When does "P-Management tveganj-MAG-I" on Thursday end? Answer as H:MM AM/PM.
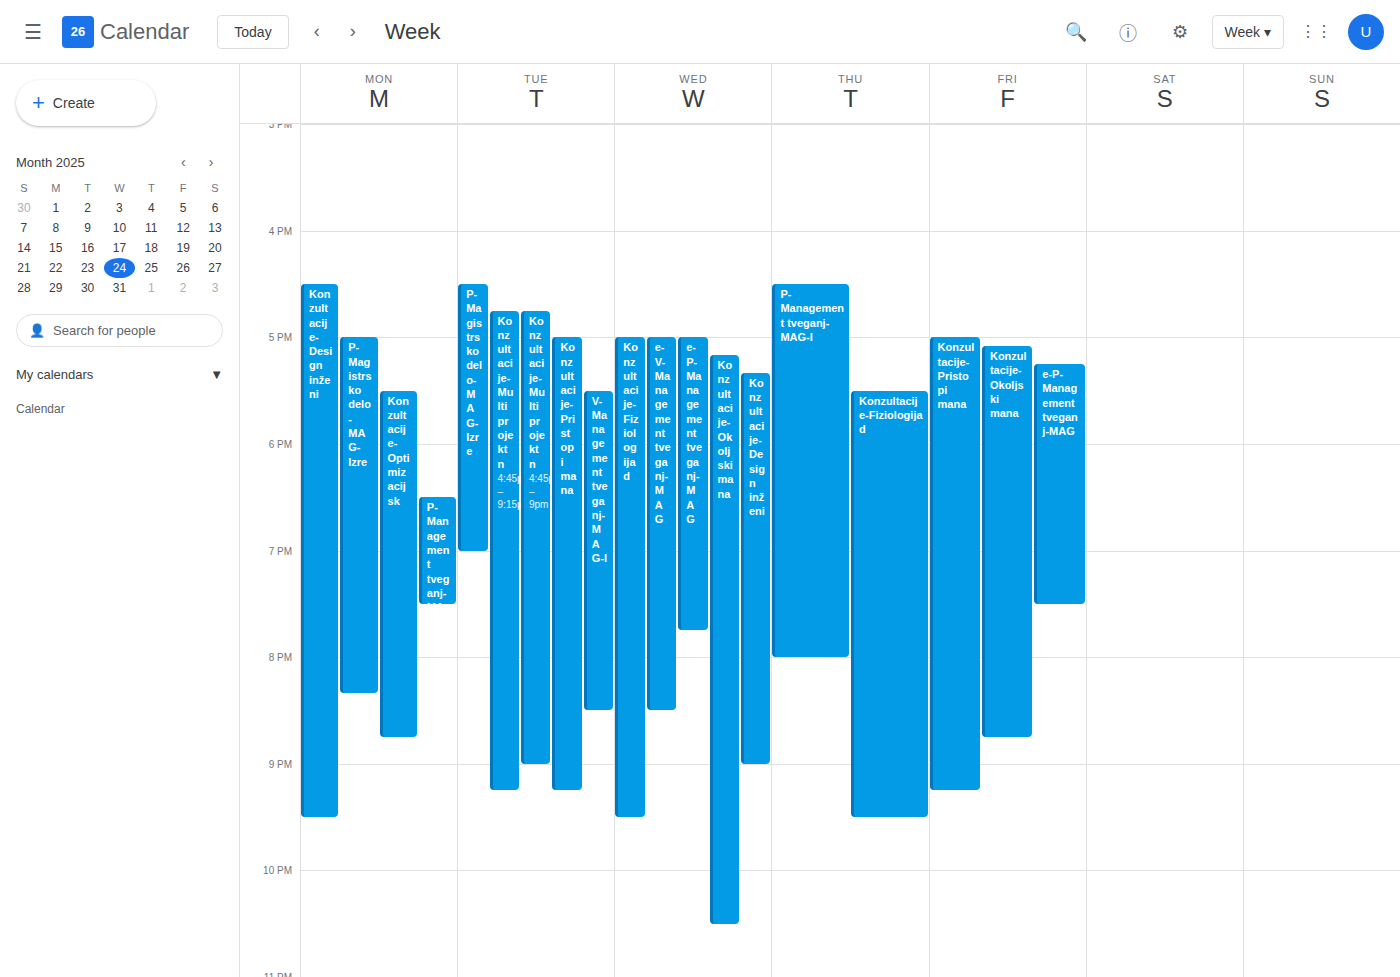
8:00 PM